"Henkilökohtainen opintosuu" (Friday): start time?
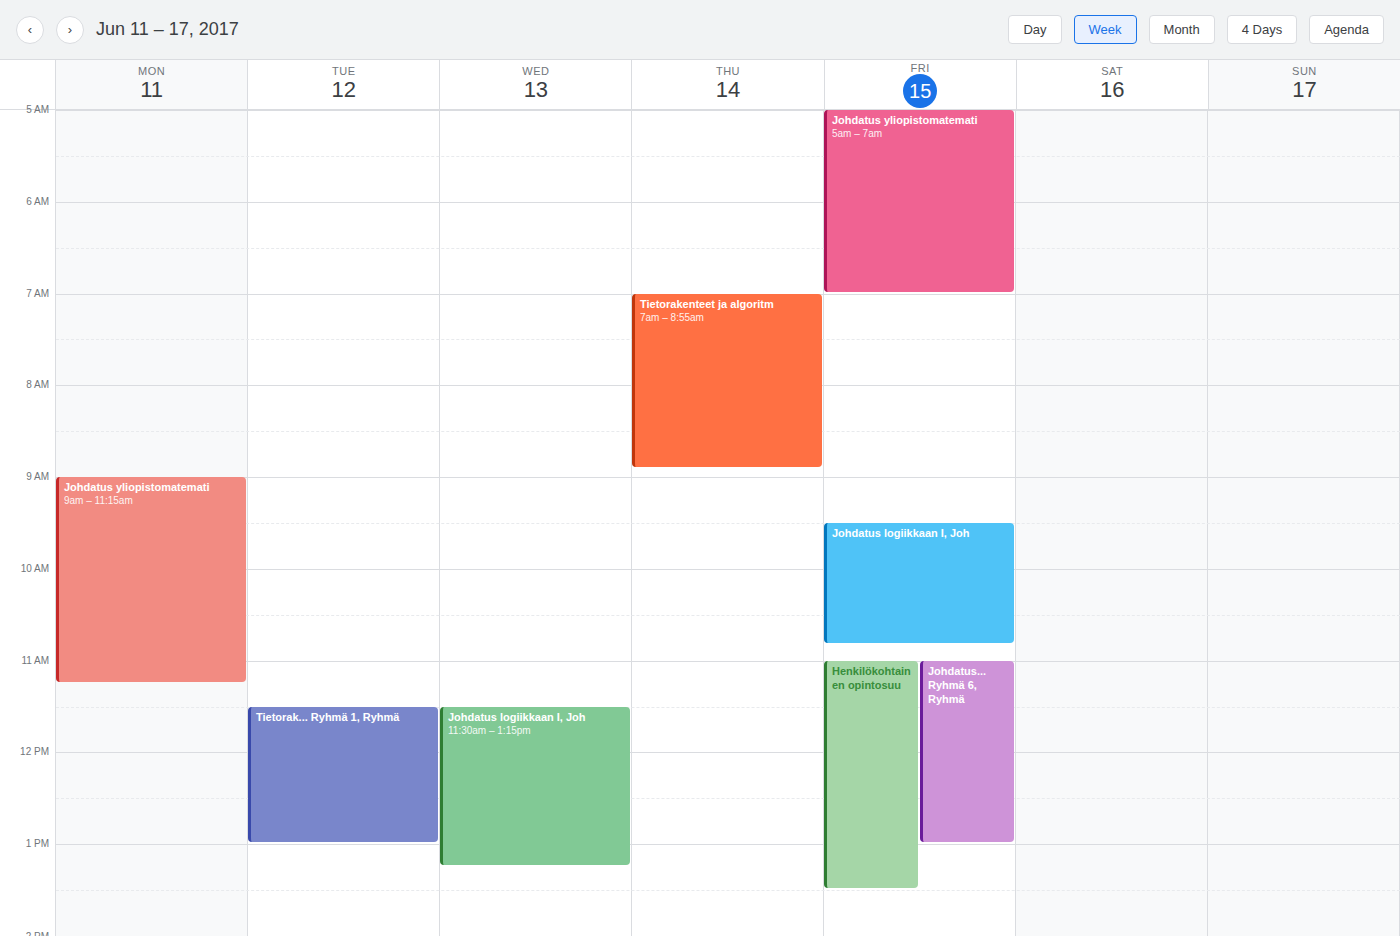
11:00 AM